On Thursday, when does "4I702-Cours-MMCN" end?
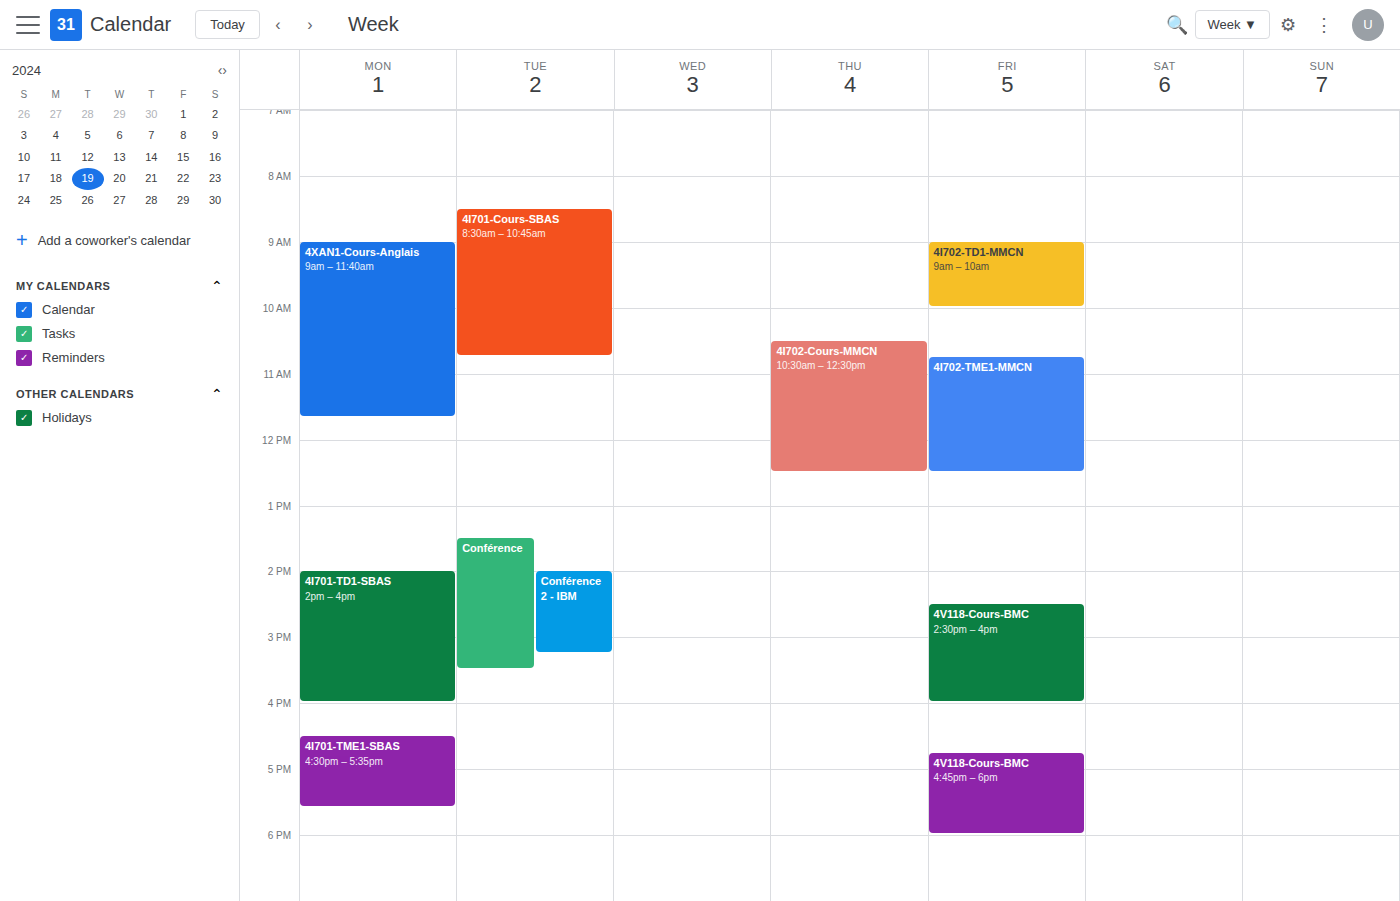
12:30 PM